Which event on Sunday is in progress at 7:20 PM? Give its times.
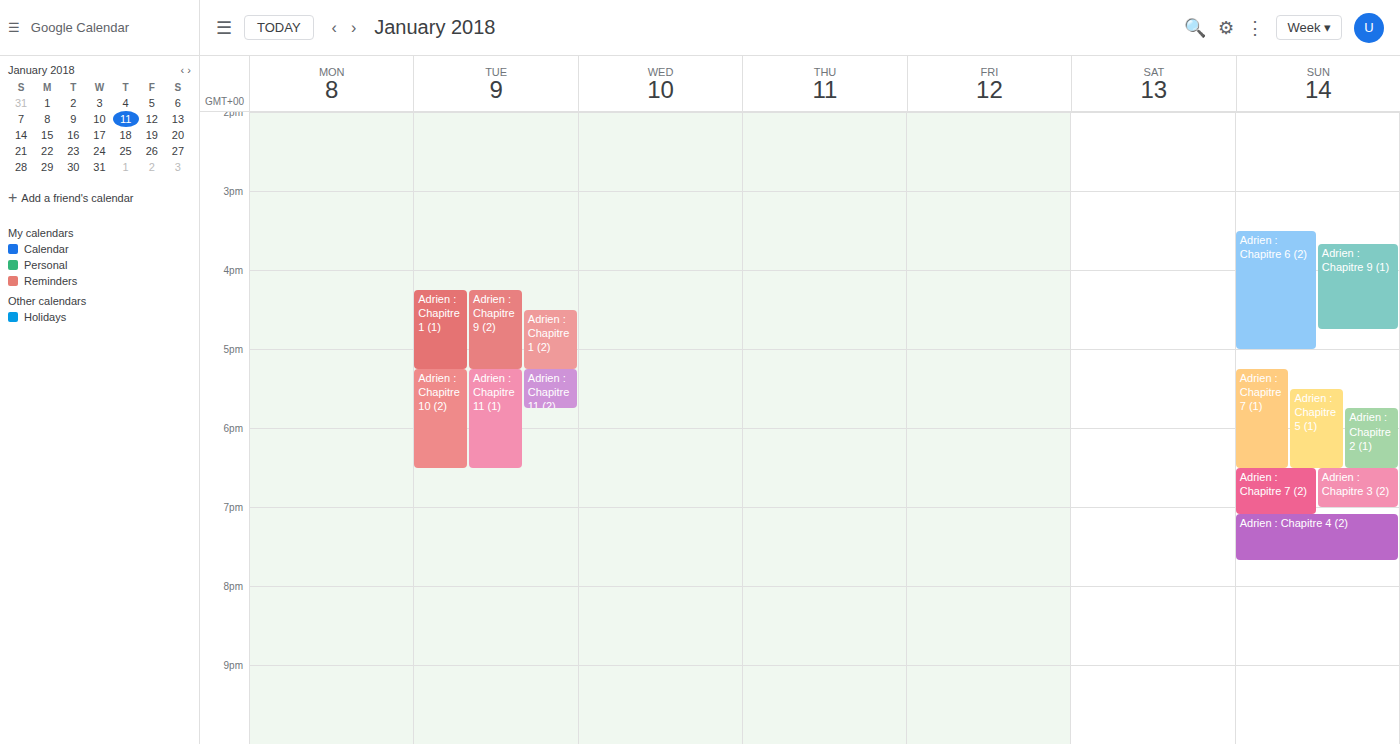
"Adrien : Chapitre 4 (2)", 7:05 PM to 7:40 PM